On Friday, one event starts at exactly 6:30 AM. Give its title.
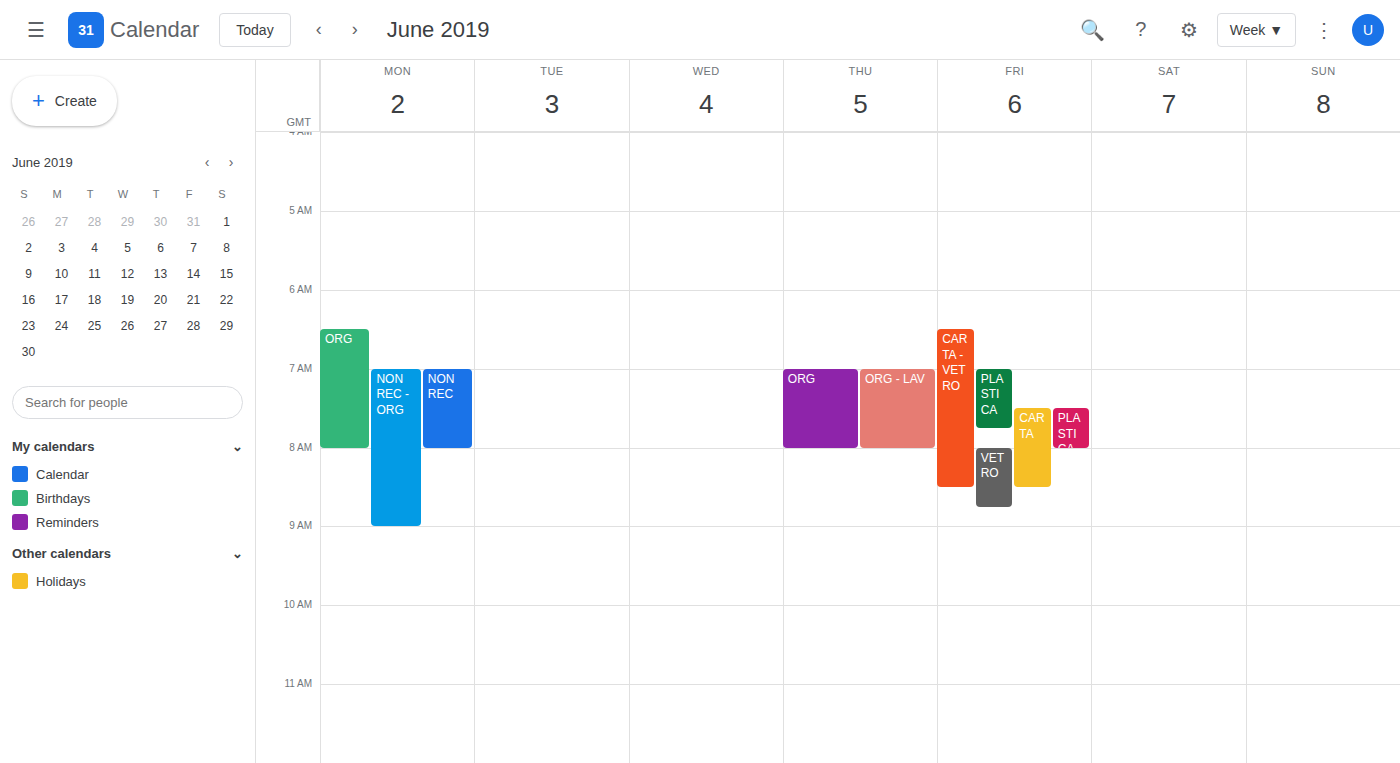
"CARTA - VETRO"